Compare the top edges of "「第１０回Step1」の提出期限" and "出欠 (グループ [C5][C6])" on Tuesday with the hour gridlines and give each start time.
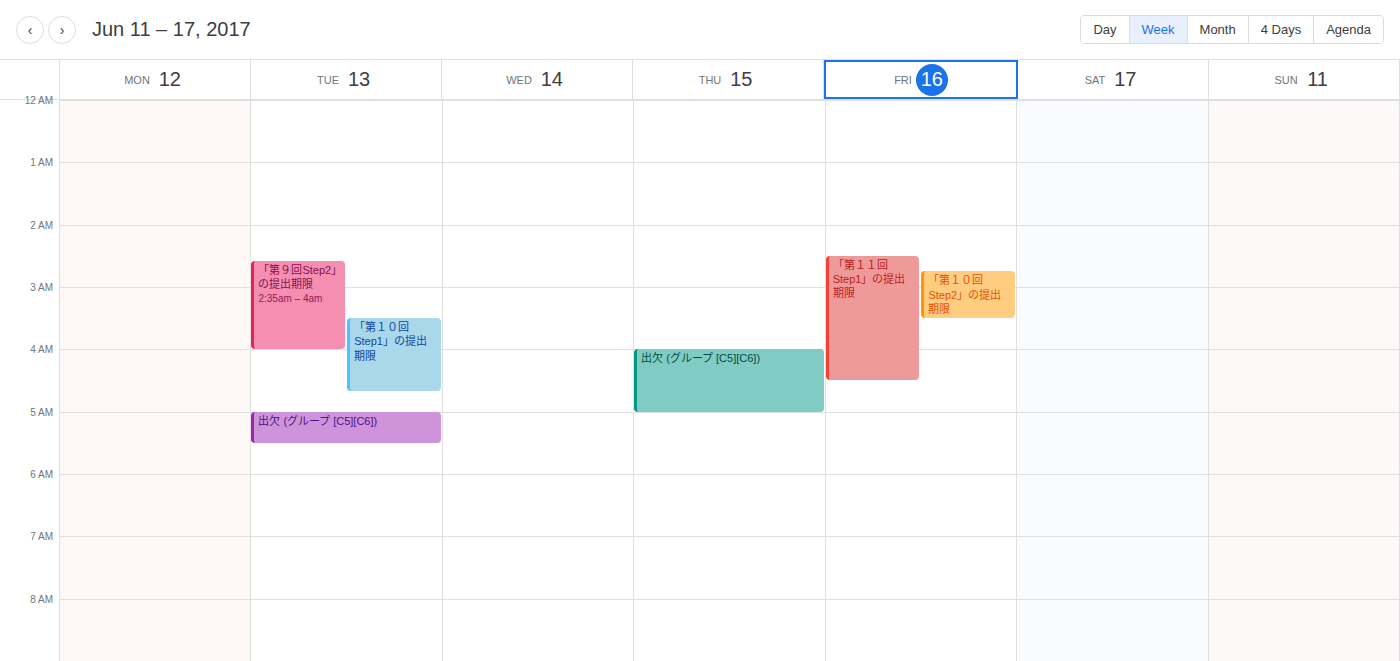
"「第１０回Step1」の提出期限": 3:30 AM, halfway between the 3 AM and 4 AM lines. "出欠 (グループ [C5][C6])": 5:00 AM, exactly on the 5 AM line.